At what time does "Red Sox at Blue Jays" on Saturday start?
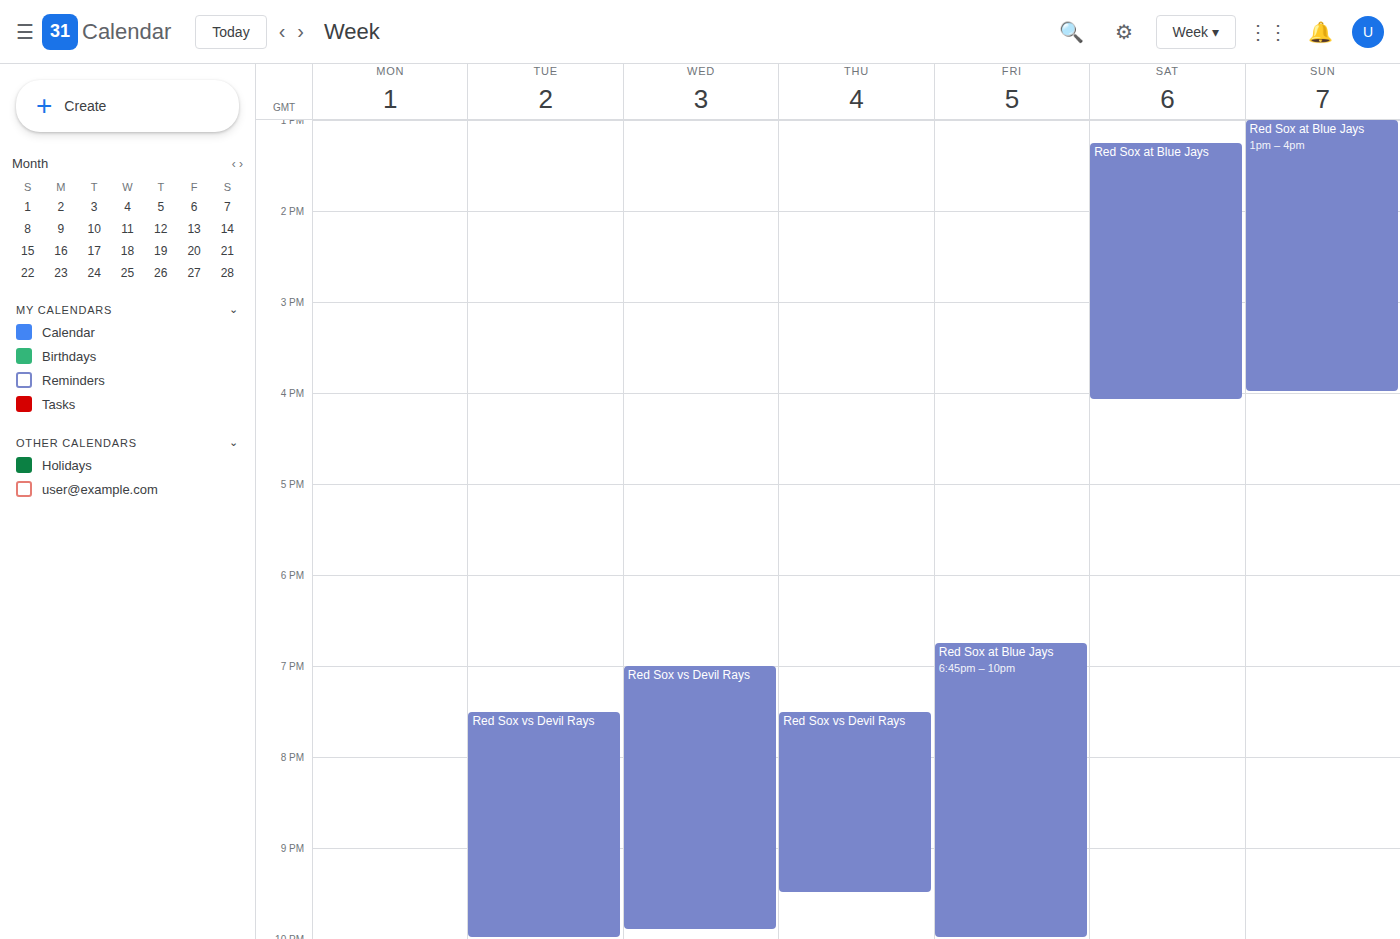
1:15 PM